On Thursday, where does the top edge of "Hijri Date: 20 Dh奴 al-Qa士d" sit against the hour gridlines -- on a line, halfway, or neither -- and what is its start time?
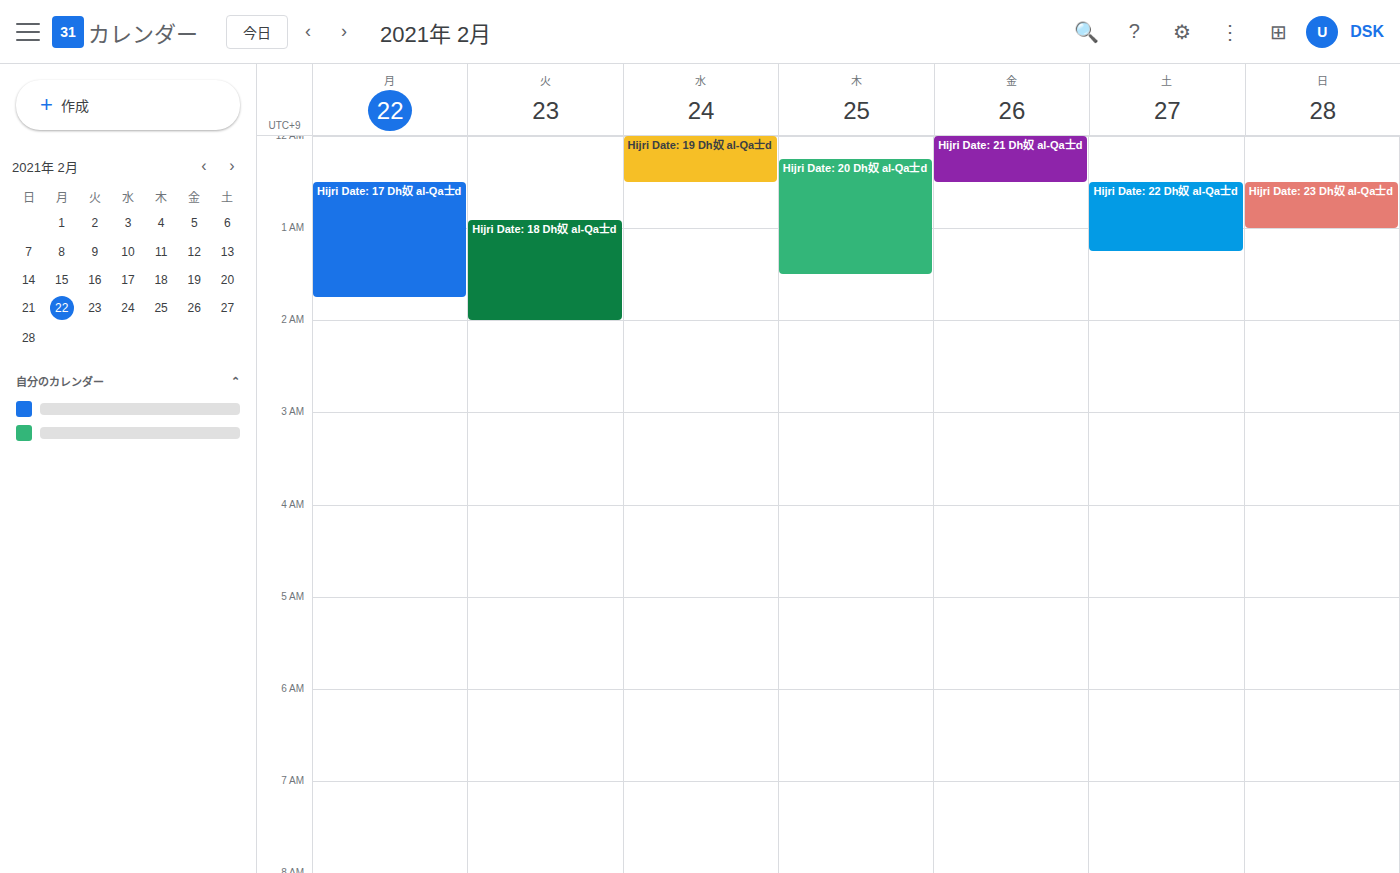
12:15 AM -- neither: a quarter of the way from the 12 AM line to the 1 AM line.